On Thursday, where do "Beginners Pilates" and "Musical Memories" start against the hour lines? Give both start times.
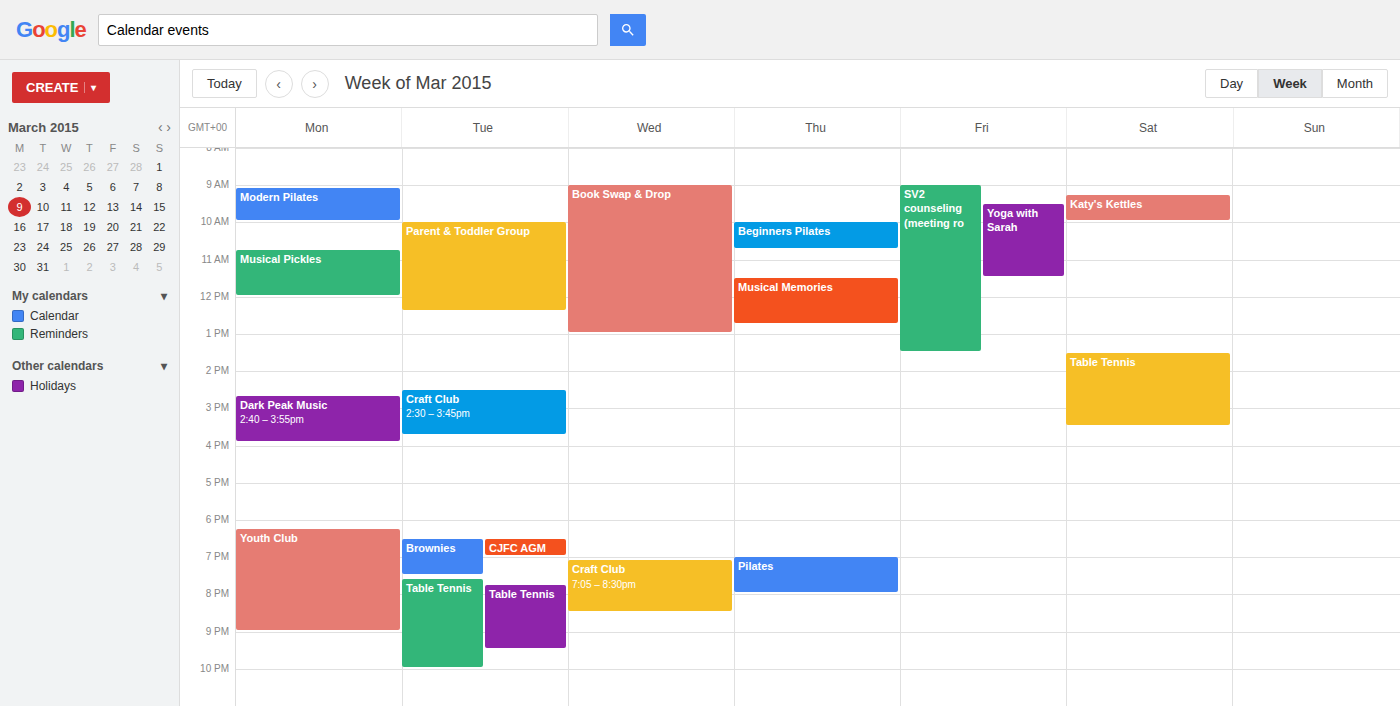
"Beginners Pilates": 10:00 AM, exactly on the 10 AM line. "Musical Memories": 11:30 AM, halfway between the 11 AM and 12 PM lines.